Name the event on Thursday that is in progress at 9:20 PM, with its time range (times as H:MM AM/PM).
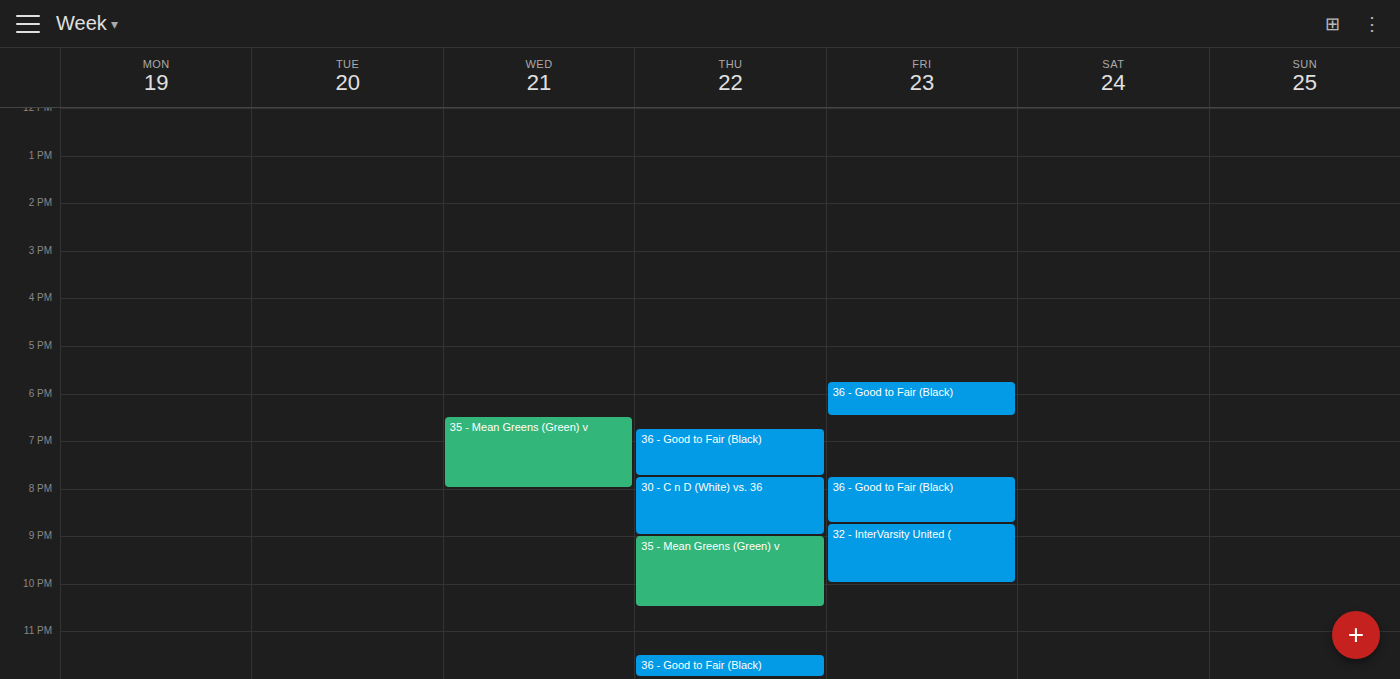
"35 - Mean Greens (Green) v", 9:00 PM to 10:30 PM